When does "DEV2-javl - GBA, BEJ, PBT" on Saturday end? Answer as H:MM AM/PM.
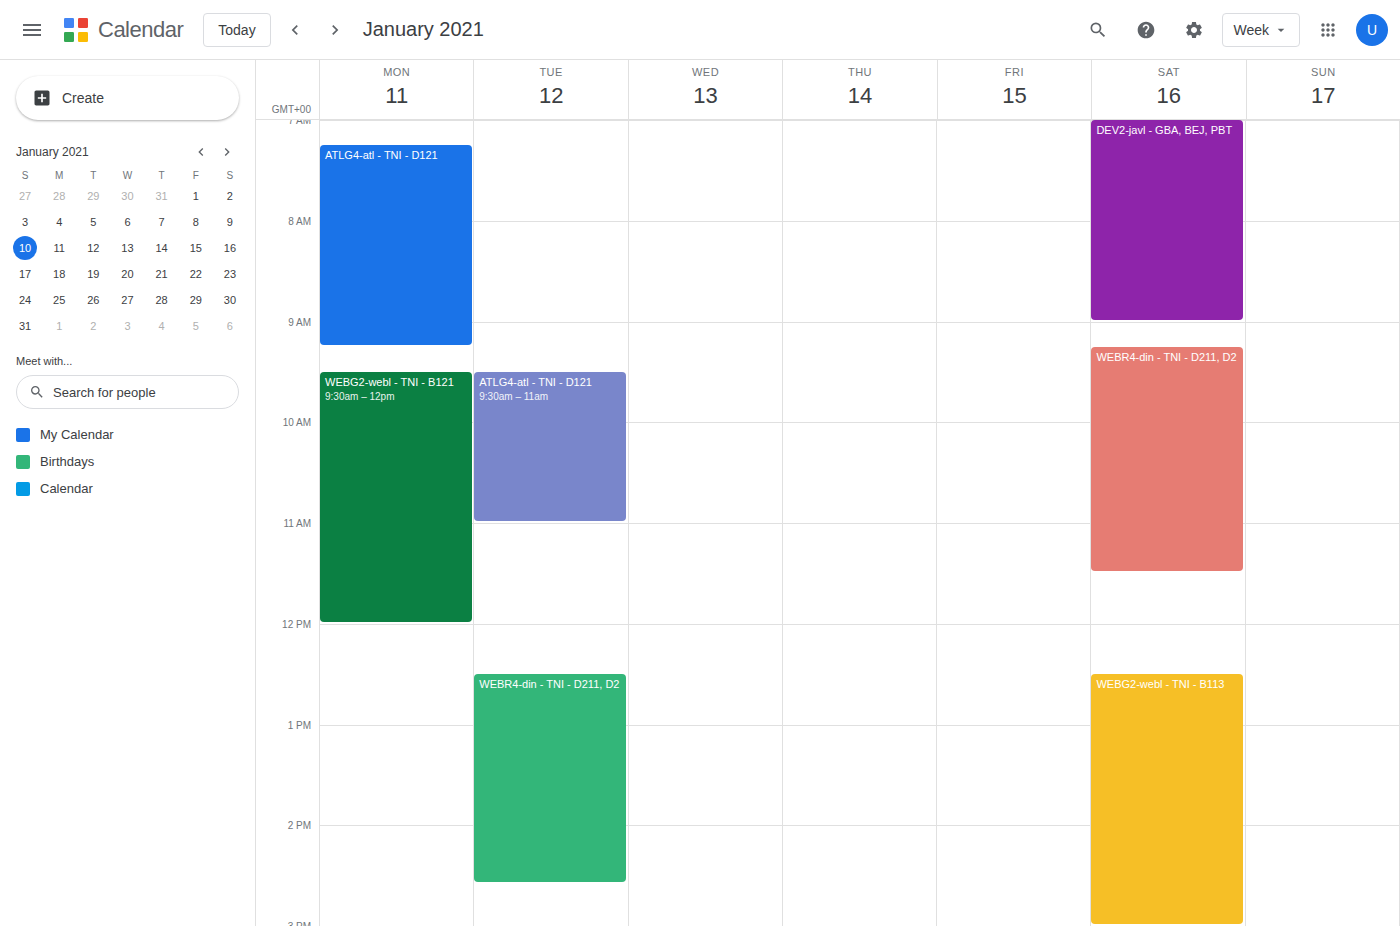
9:00 AM